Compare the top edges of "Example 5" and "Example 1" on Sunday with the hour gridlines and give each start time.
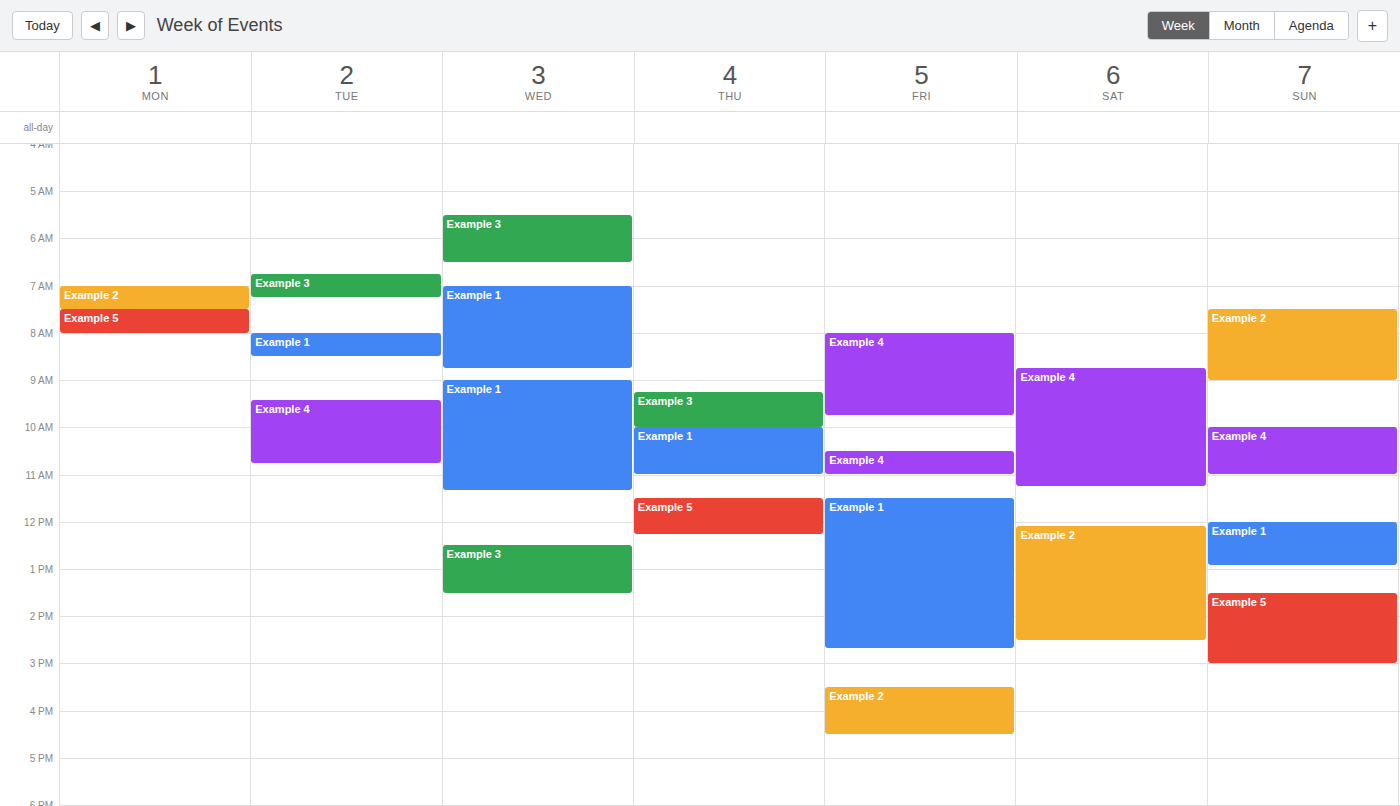
"Example 5": 13:30, halfway between the 13:00 and 14:00 lines. "Example 1": 12:00, exactly on the 12:00 line.